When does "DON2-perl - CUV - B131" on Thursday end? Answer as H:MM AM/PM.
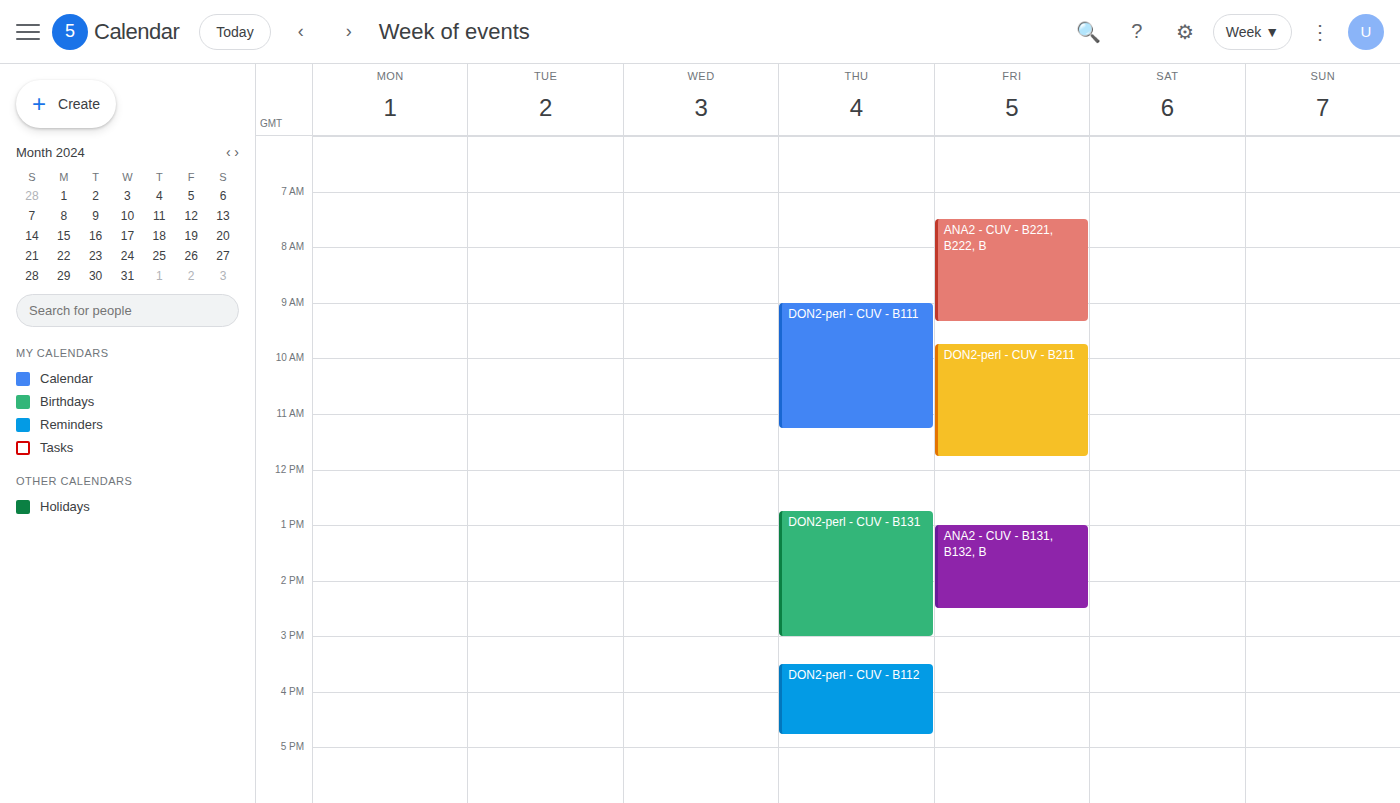
3:00 PM